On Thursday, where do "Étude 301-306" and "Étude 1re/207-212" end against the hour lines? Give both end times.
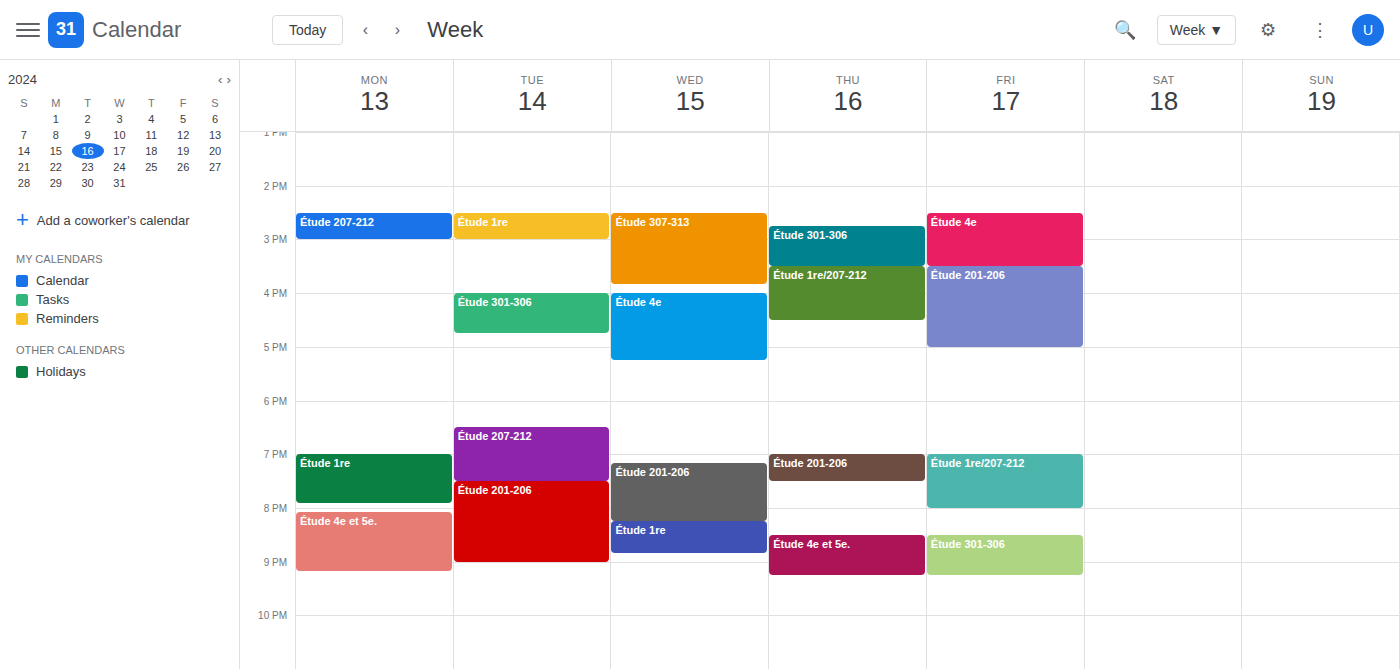
"Étude 301-306": 3:30 PM, halfway between the 3 PM and 4 PM lines. "Étude 1re/207-212": 4:30 PM, halfway between the 4 PM and 5 PM lines.